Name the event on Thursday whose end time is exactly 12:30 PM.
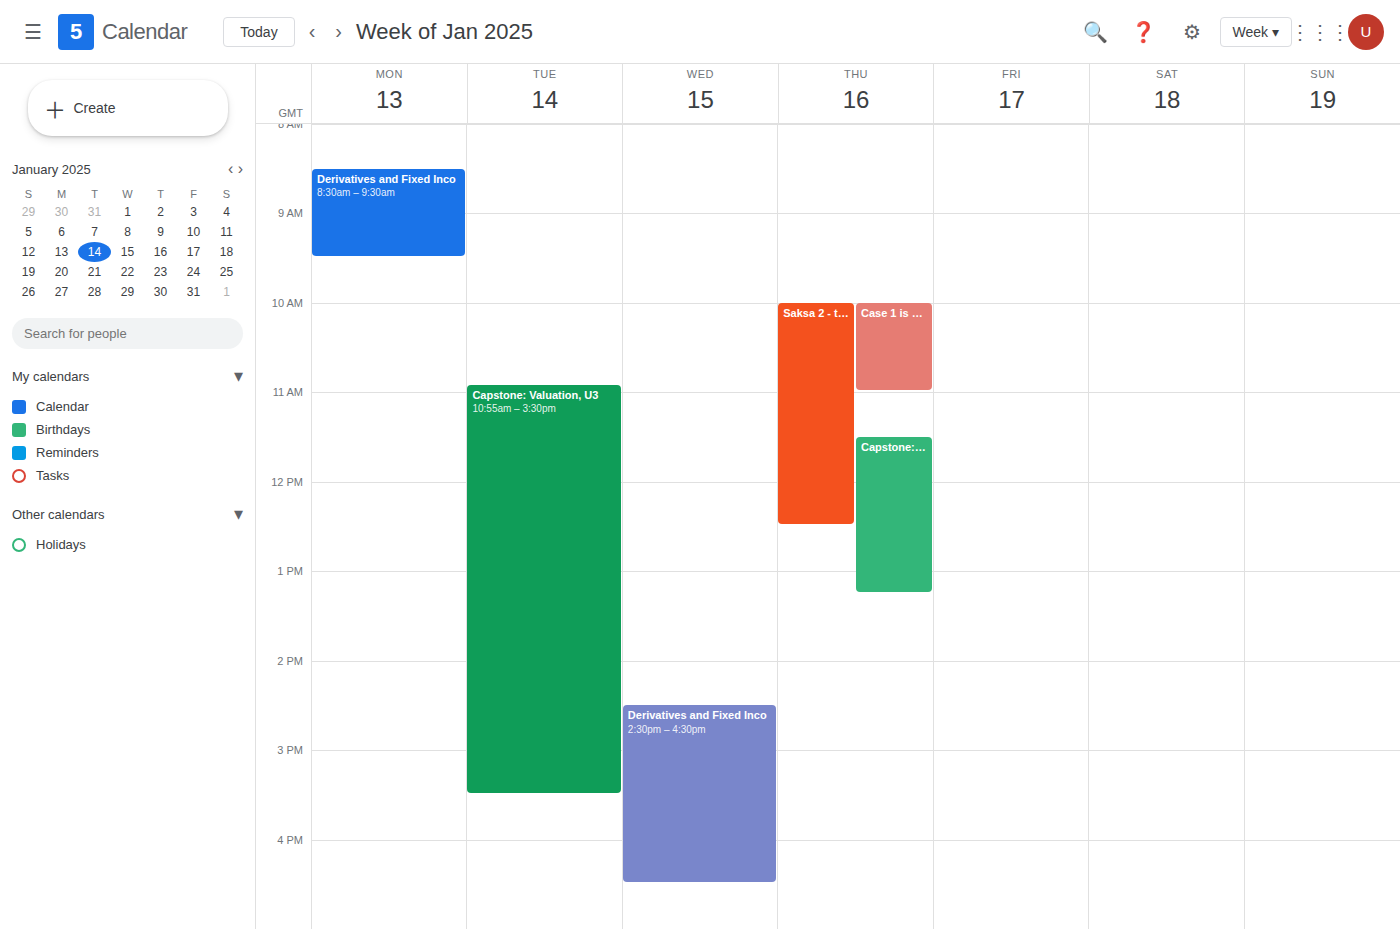
"Saksa 2 - työelämän saksaa"